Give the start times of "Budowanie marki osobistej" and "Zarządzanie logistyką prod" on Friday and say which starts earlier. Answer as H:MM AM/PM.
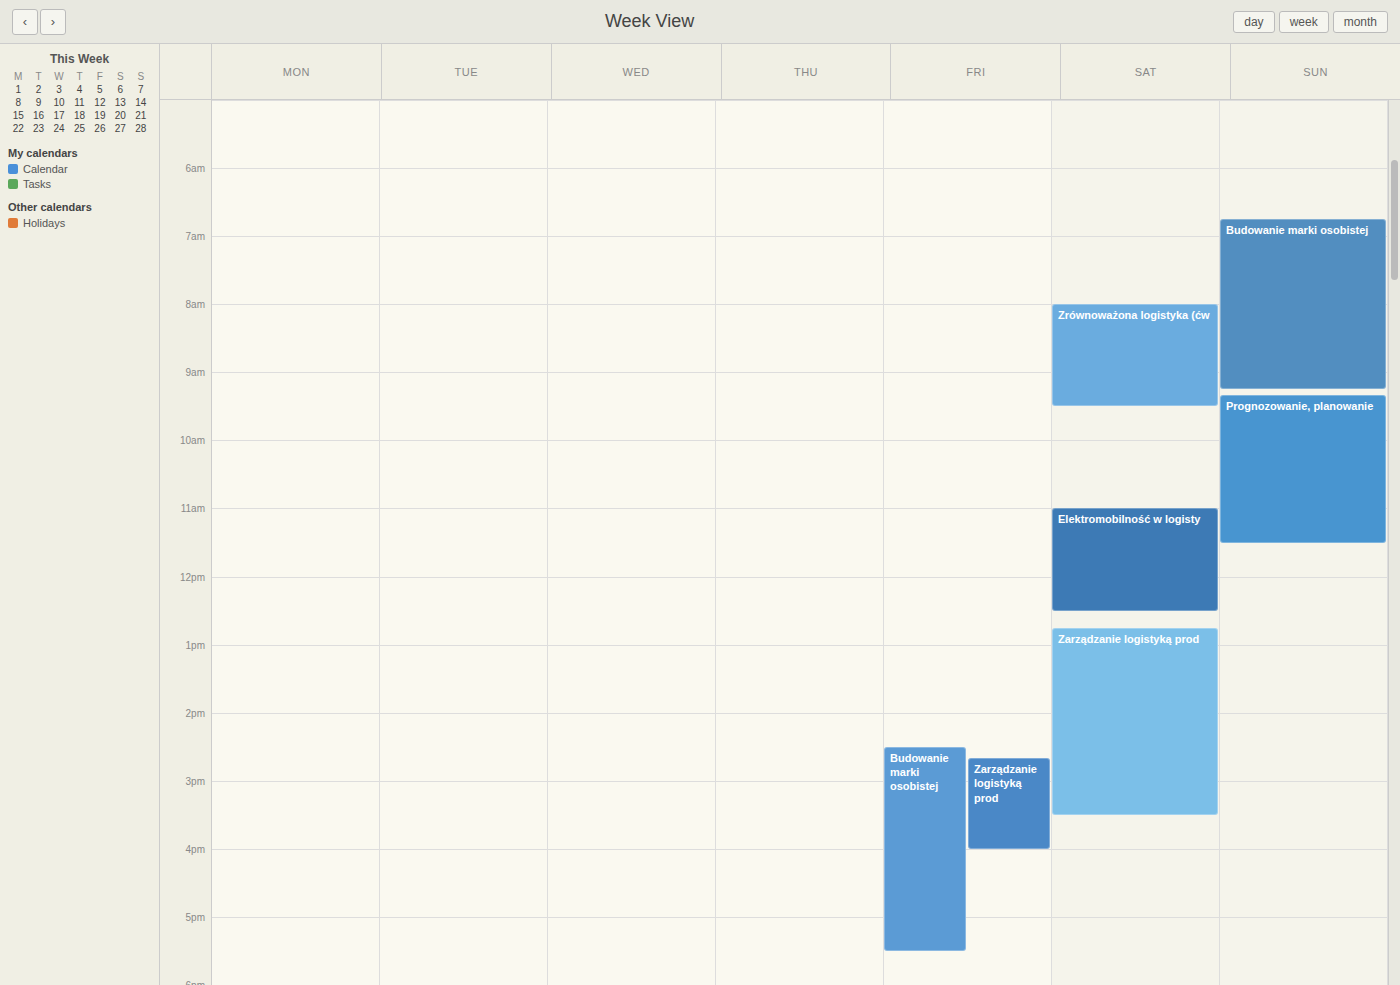
"Budowanie marki osobistej" 2:30 PM; "Zarządzanie logistyką prod" 2:40 PM.